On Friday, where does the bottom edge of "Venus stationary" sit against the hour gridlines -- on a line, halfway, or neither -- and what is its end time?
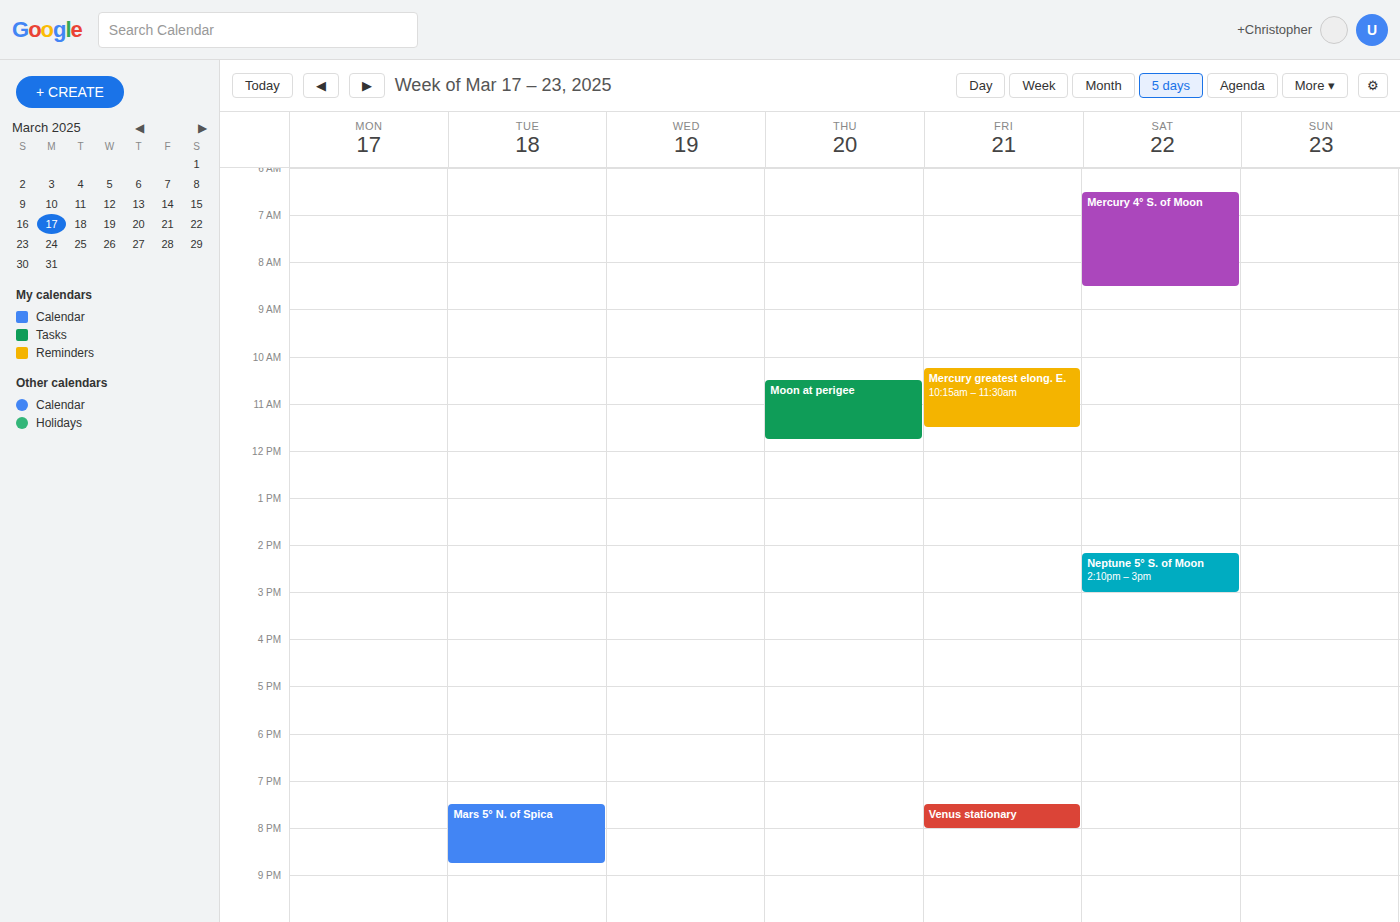
8:00 PM -- exactly on the 8 PM line.